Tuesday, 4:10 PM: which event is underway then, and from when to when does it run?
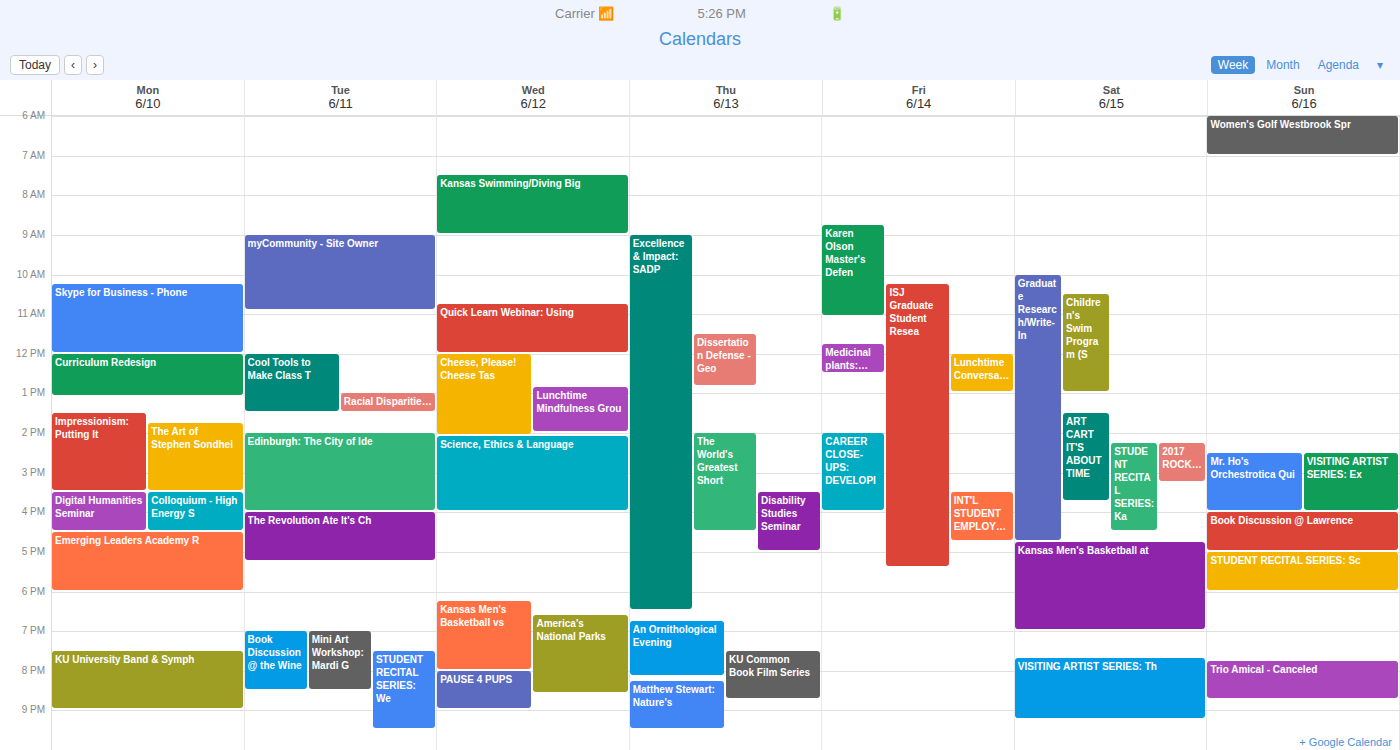
"The Revolution Ate It's Ch", 4:00 PM to 5:15 PM